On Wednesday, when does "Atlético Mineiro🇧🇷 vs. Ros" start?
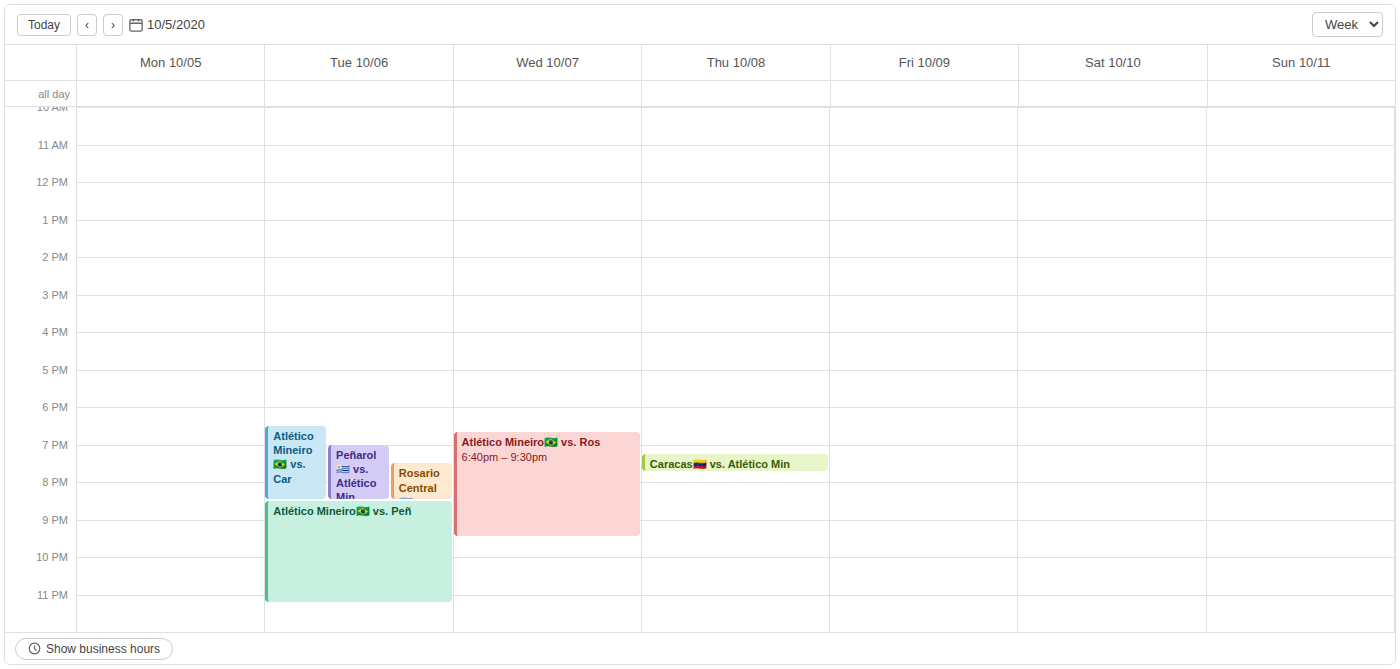
6:40 PM